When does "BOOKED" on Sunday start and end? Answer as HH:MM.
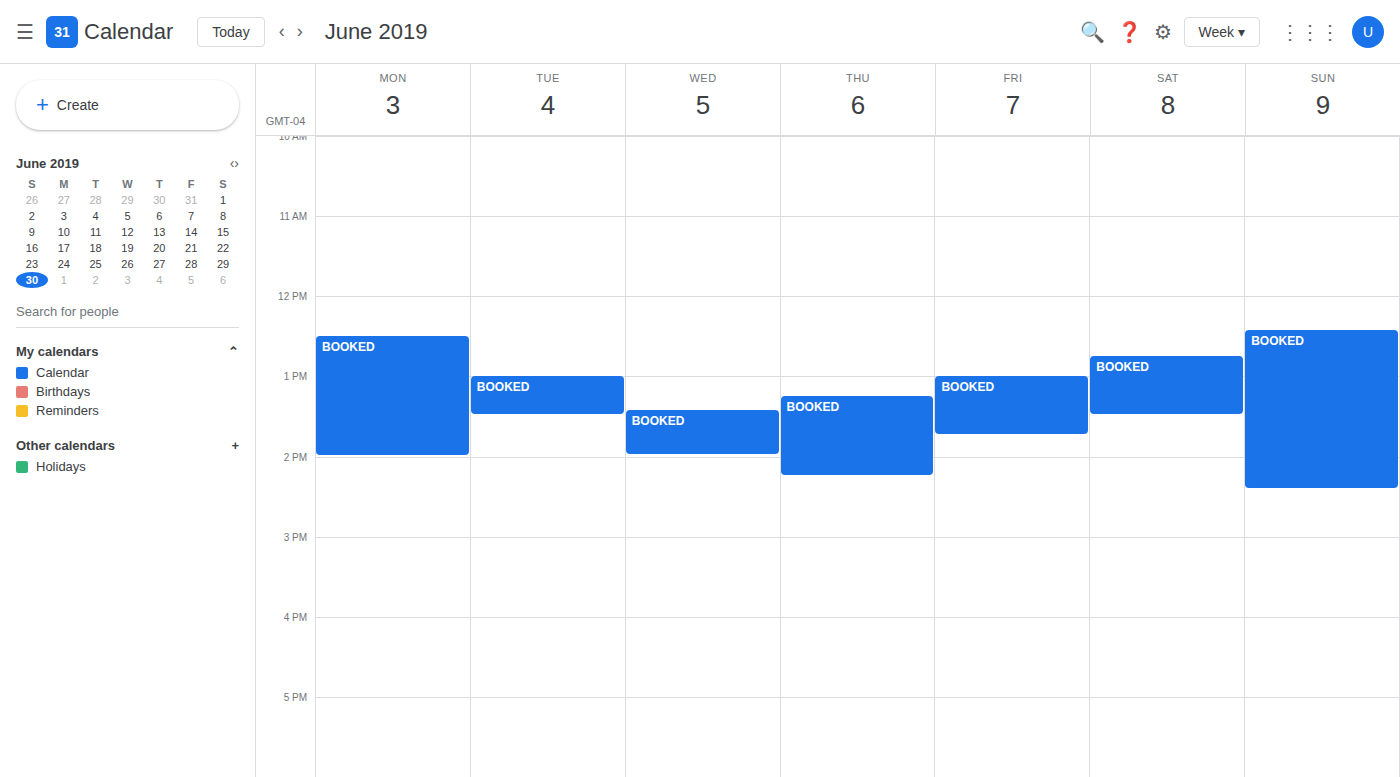
12:25 to 14:25